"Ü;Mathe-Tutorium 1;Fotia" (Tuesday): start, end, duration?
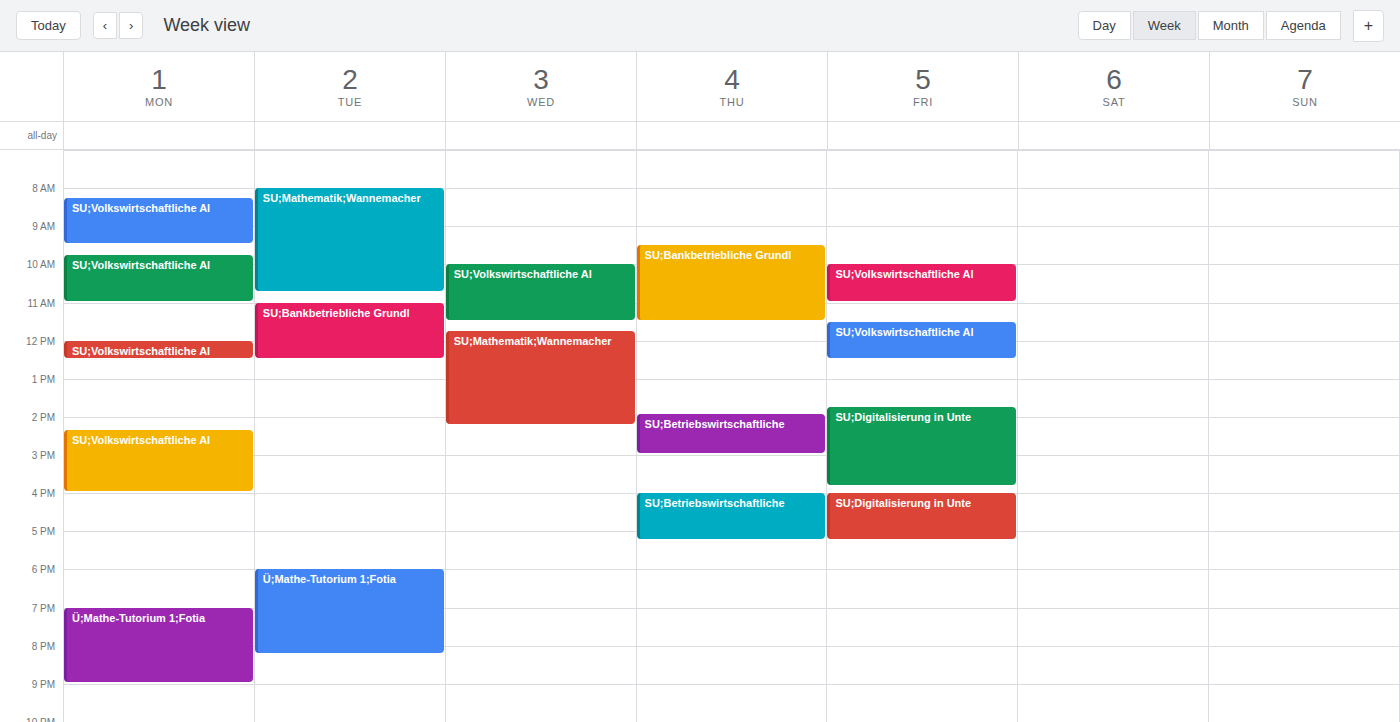
6:00 PM to 8:15 PM, 2 hours 15 minutes